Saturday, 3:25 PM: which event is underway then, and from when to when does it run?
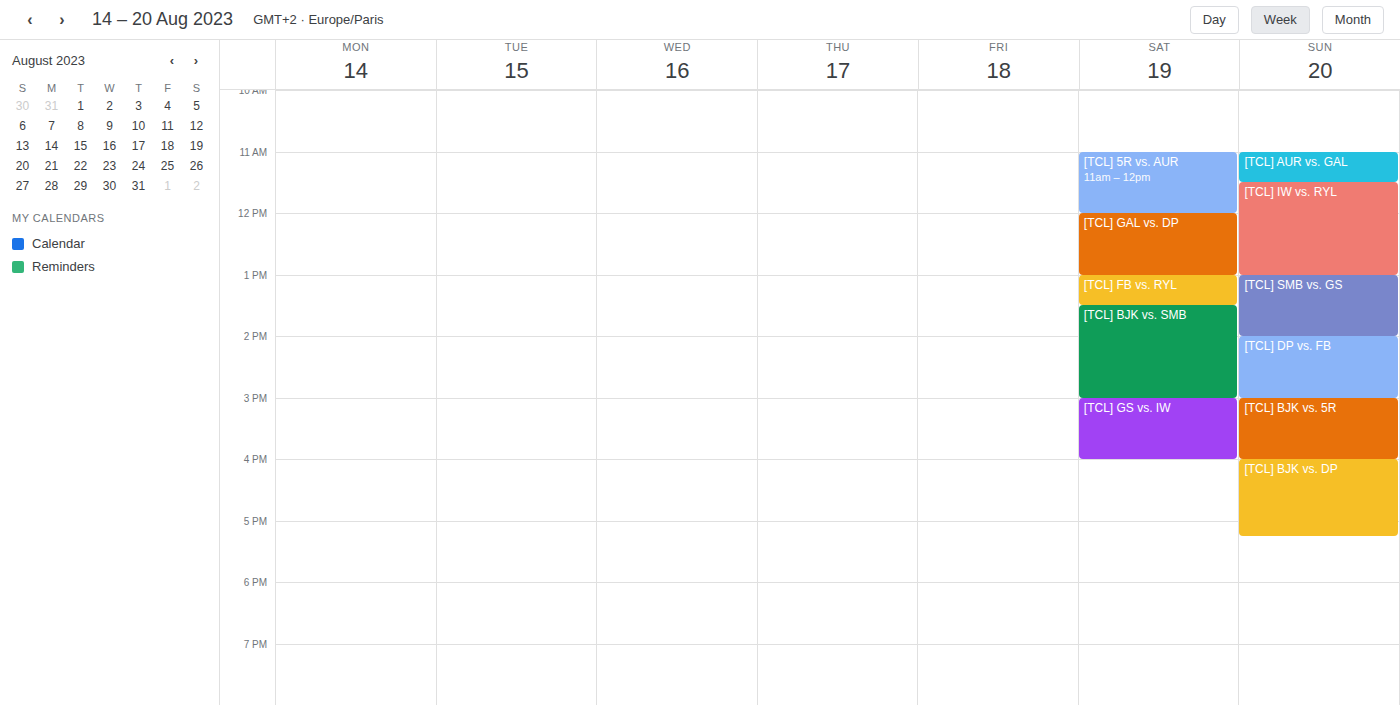
"[TCL] GS vs. IW", 3:00 PM to 4:00 PM